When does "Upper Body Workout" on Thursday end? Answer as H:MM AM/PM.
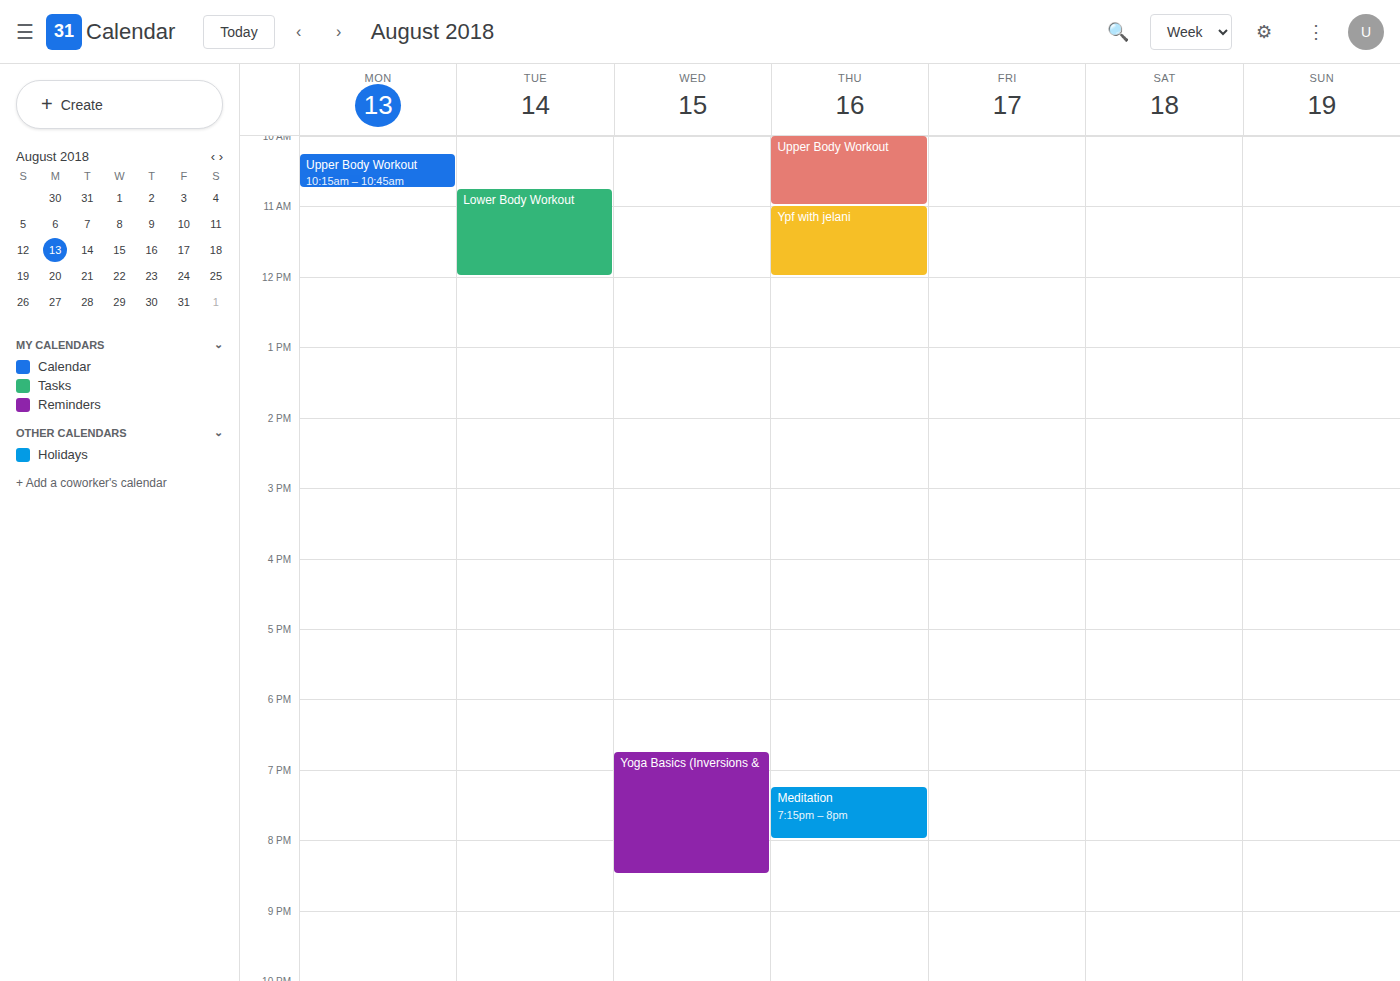
11:00 AM